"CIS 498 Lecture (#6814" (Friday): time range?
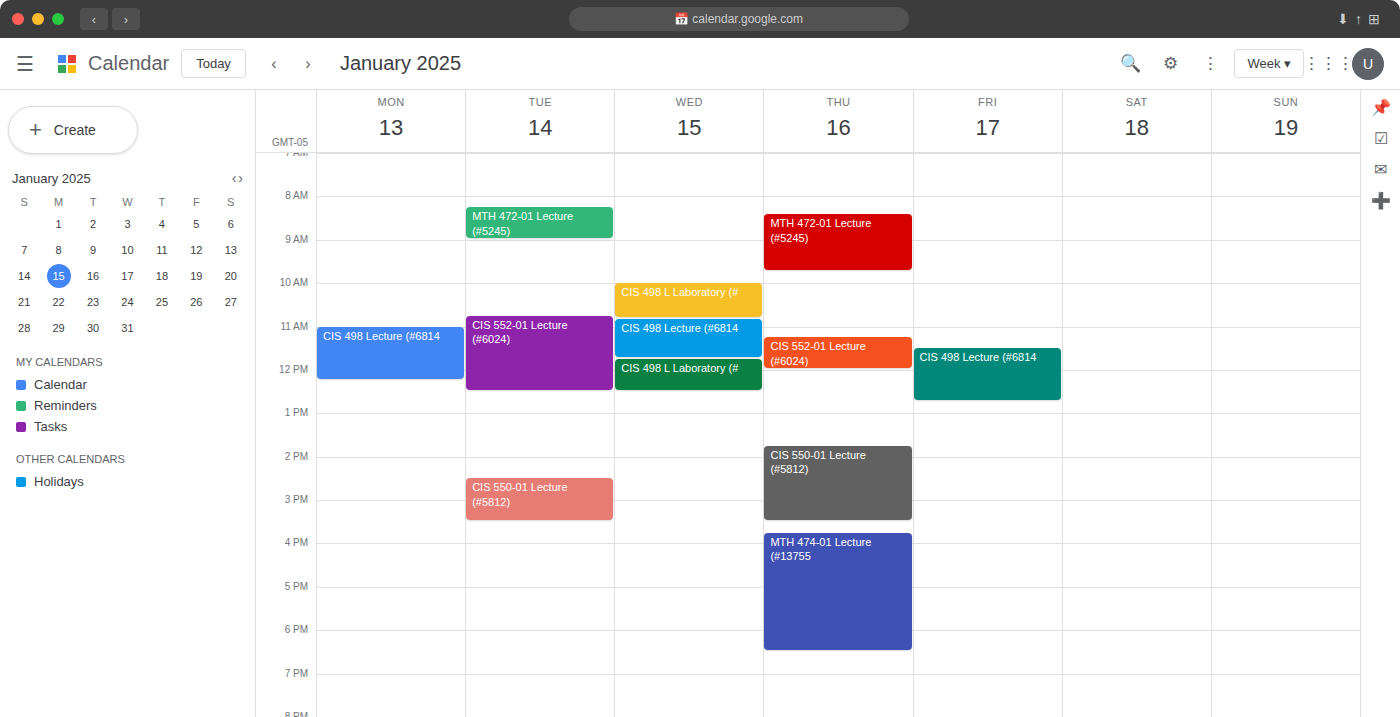
11:30 AM to 12:45 PM